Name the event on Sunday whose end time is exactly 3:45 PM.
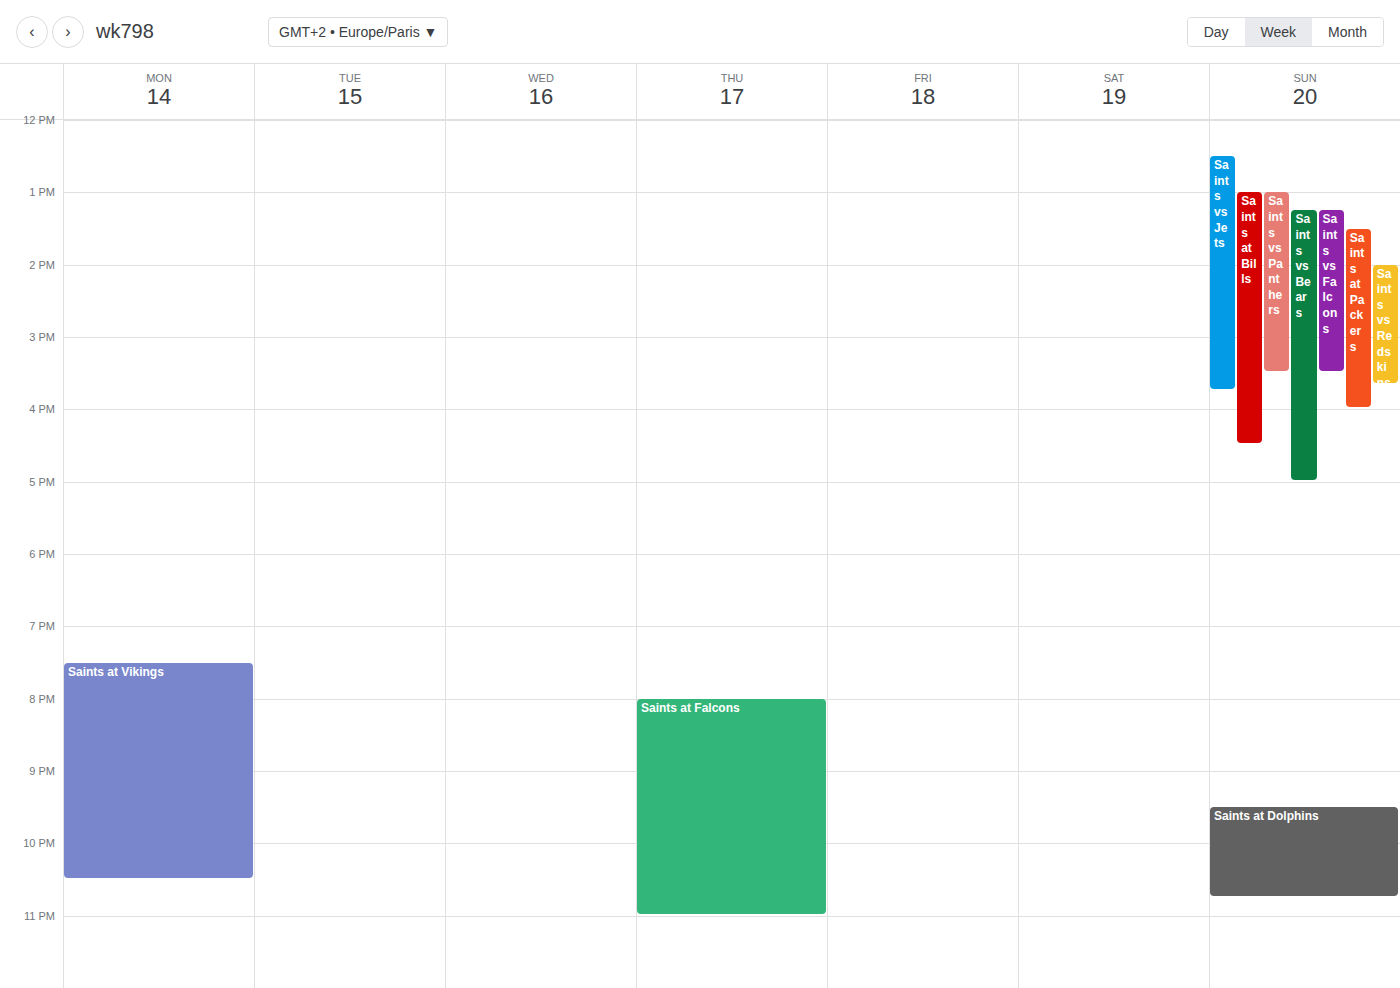
"Saints vs Jets"